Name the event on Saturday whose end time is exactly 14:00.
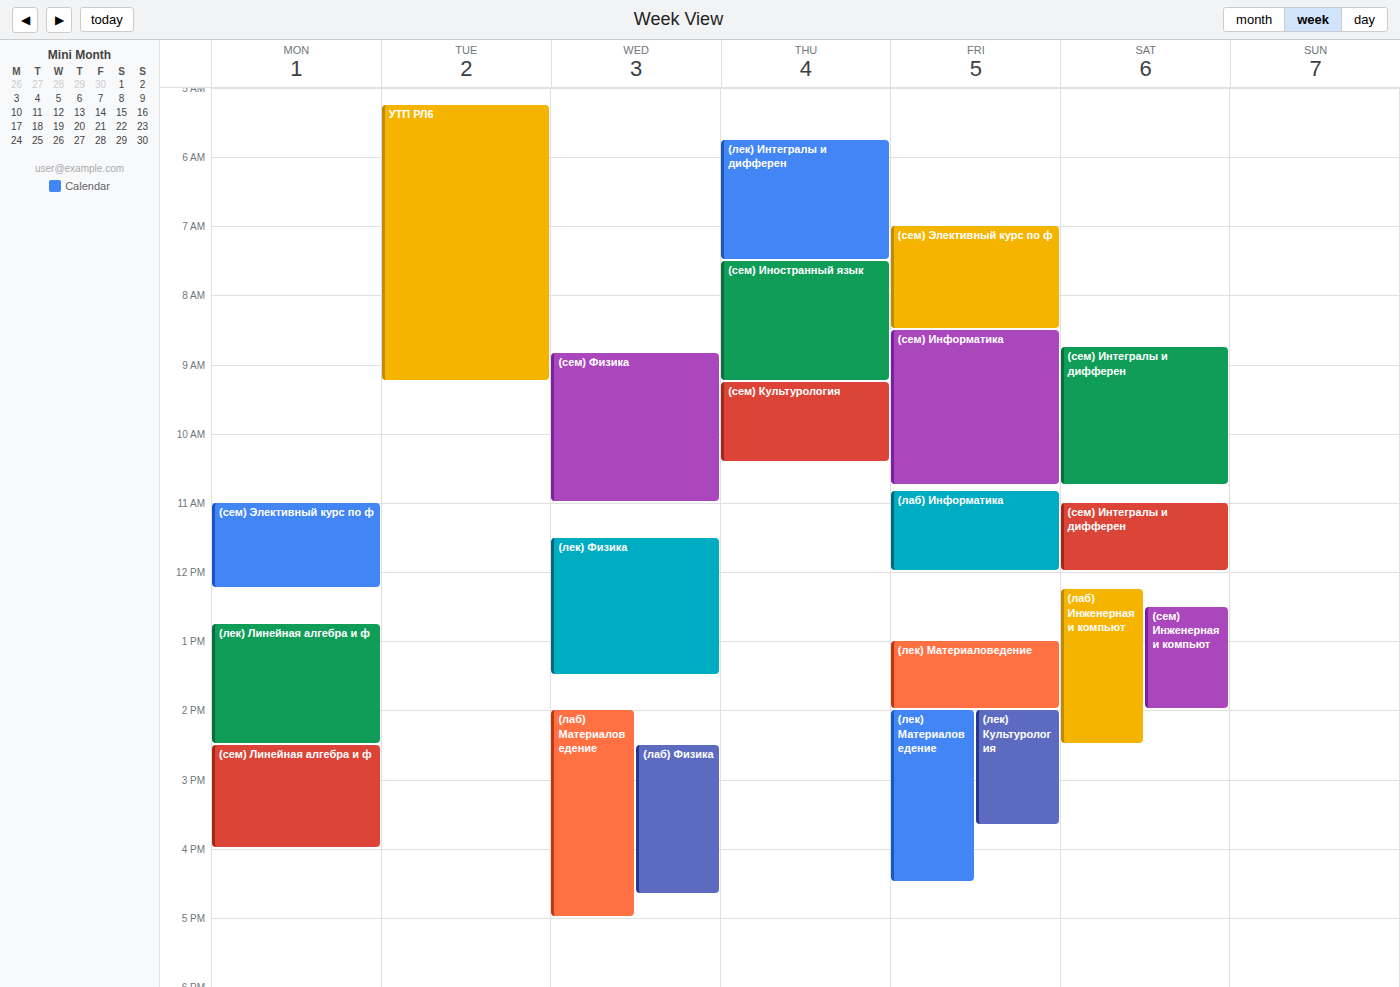
"(сем) Инженерная и компьют"